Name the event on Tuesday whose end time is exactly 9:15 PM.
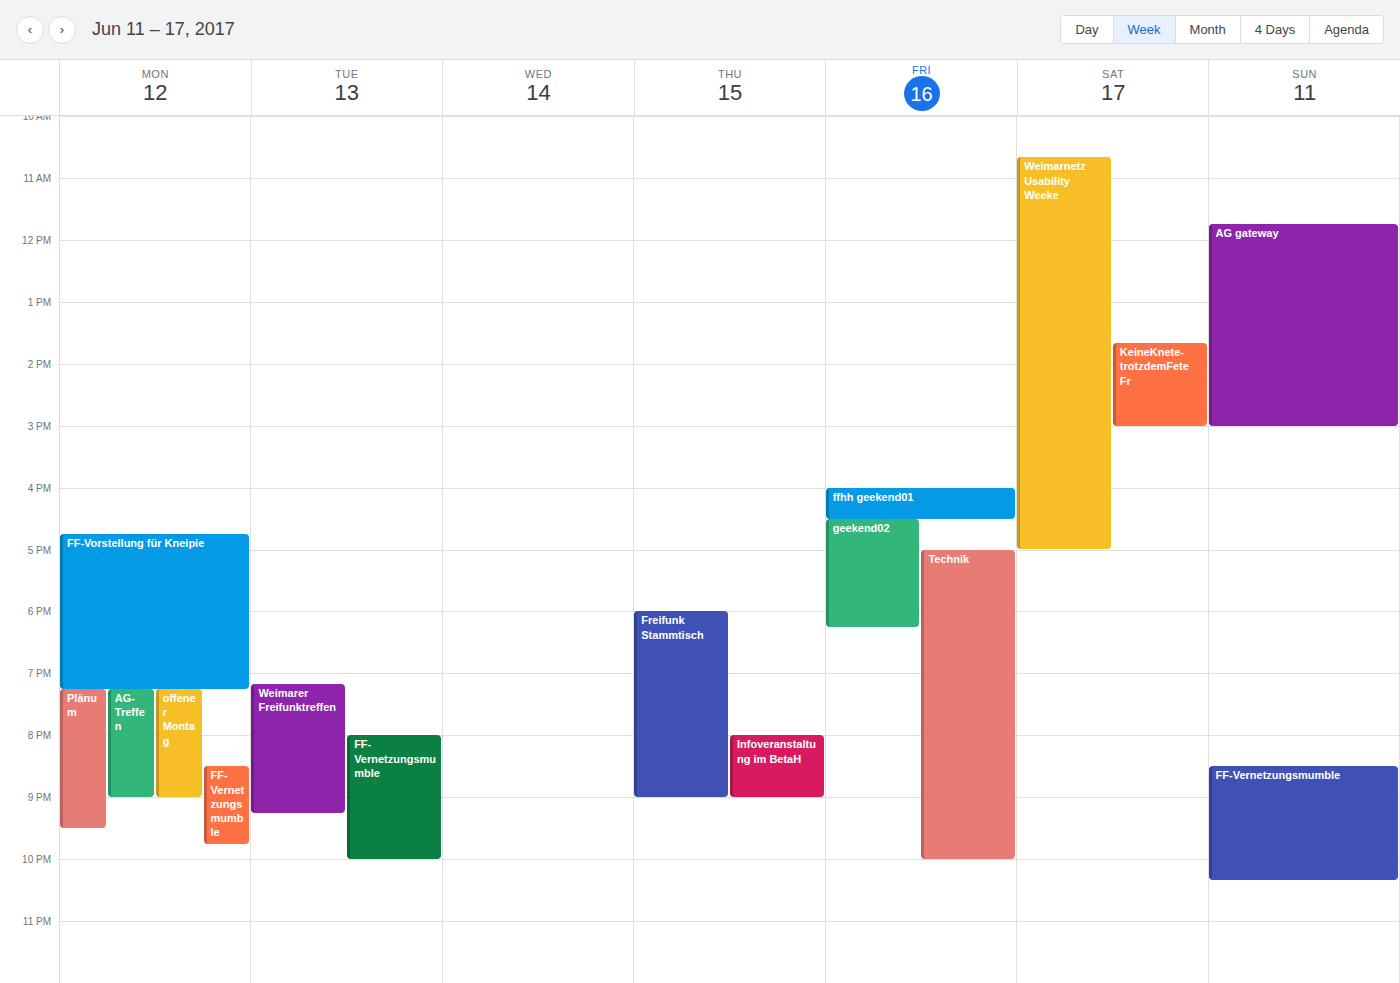
"Weimarer Freifunktreffen"